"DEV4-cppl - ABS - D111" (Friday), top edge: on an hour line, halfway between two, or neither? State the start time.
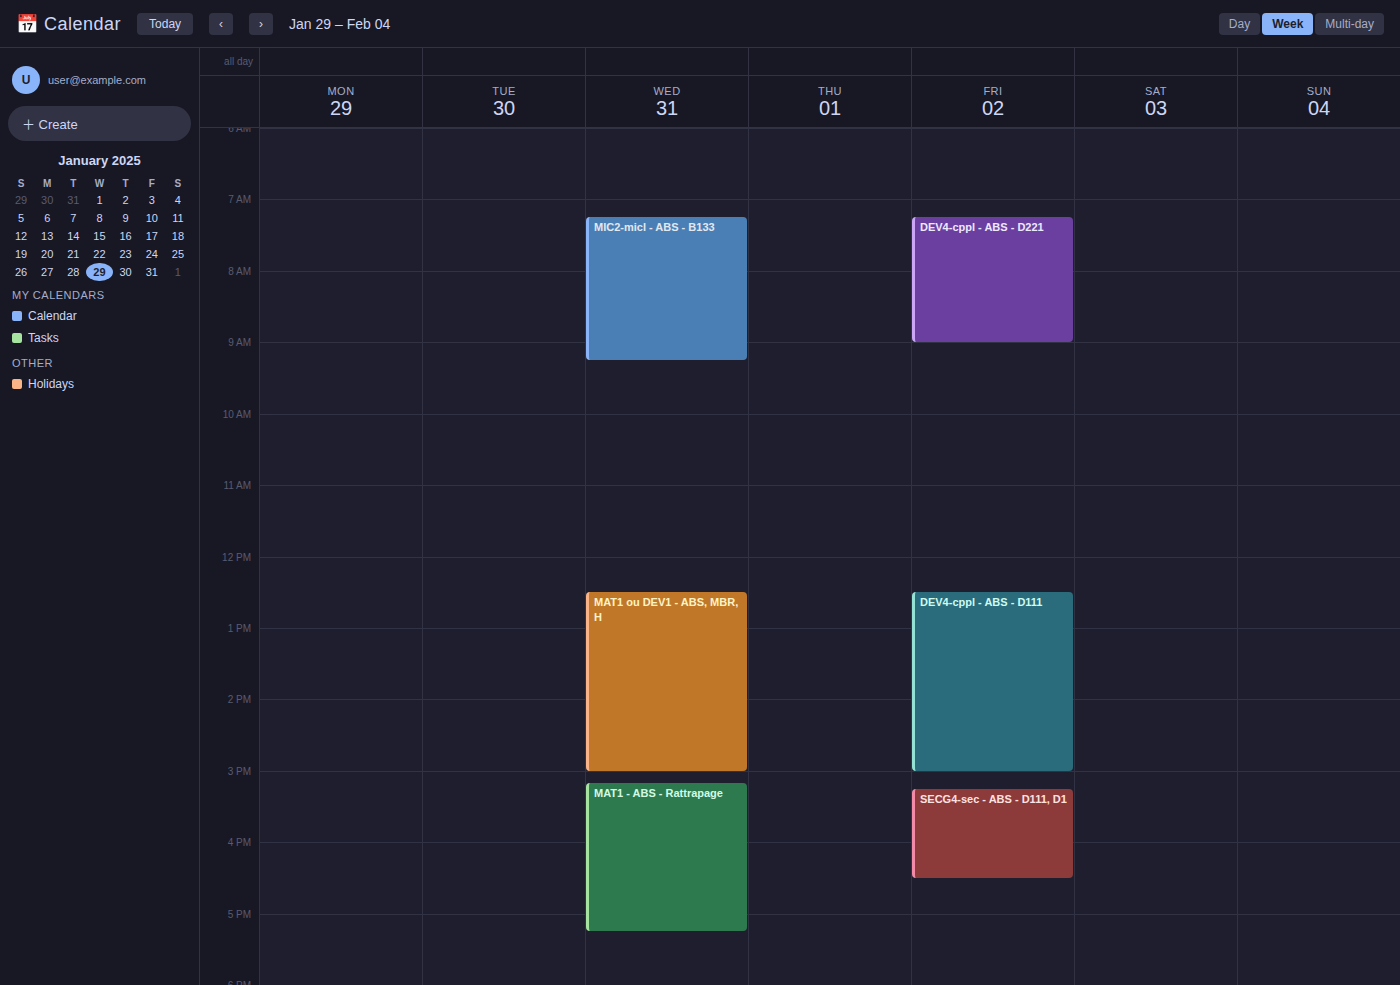
12:30 PM -- halfway between the 12 PM and 1 PM lines.